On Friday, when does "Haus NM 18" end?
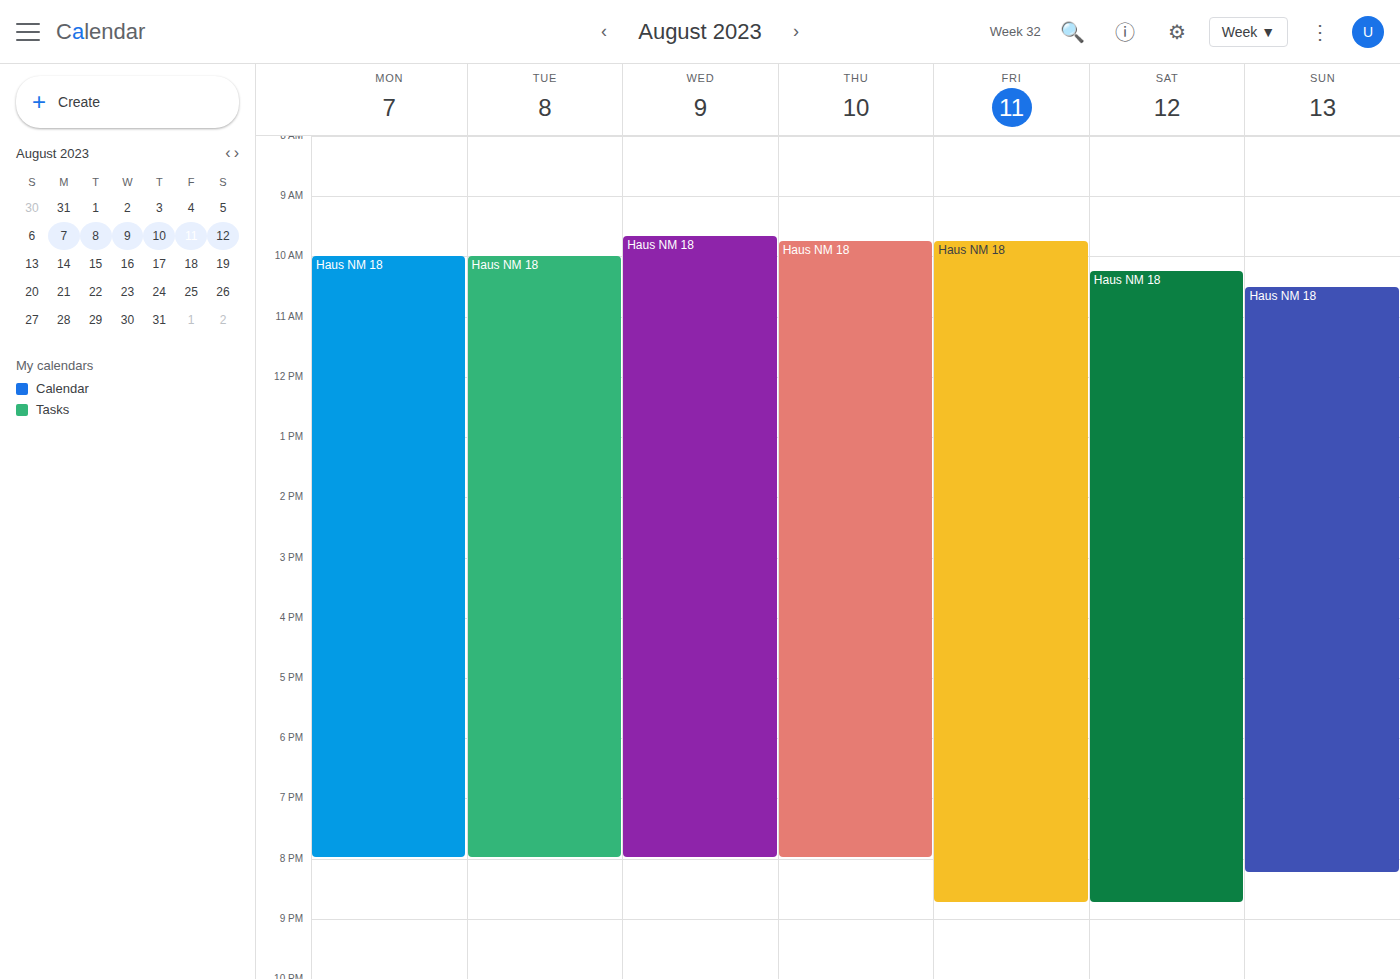
20:45